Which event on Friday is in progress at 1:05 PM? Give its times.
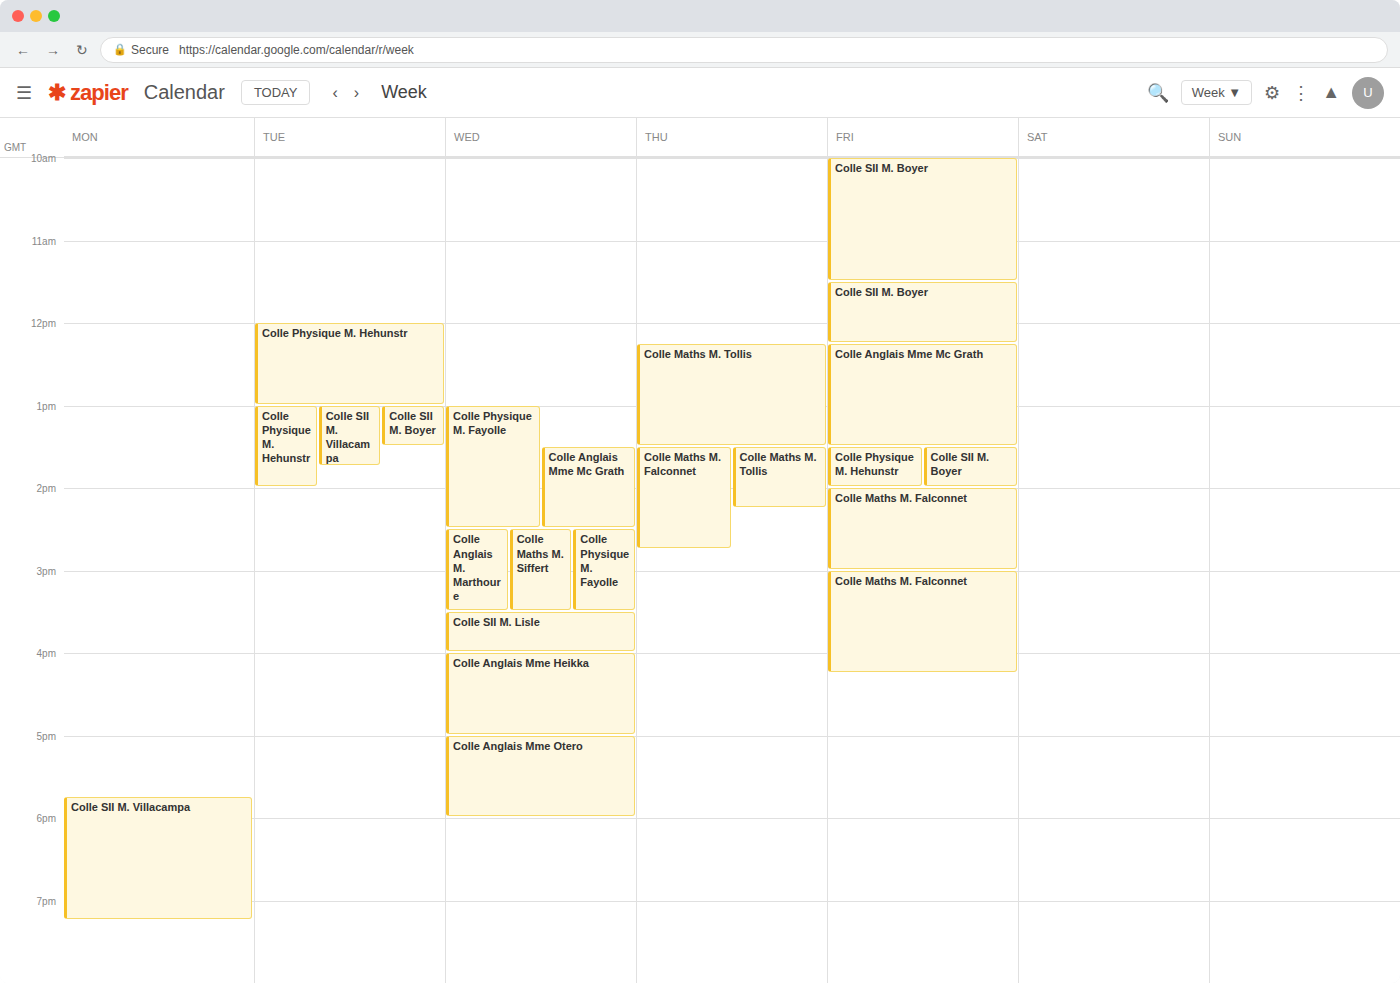
"Colle Anglais Mme Mc Grath", 12:15 PM to 1:30 PM